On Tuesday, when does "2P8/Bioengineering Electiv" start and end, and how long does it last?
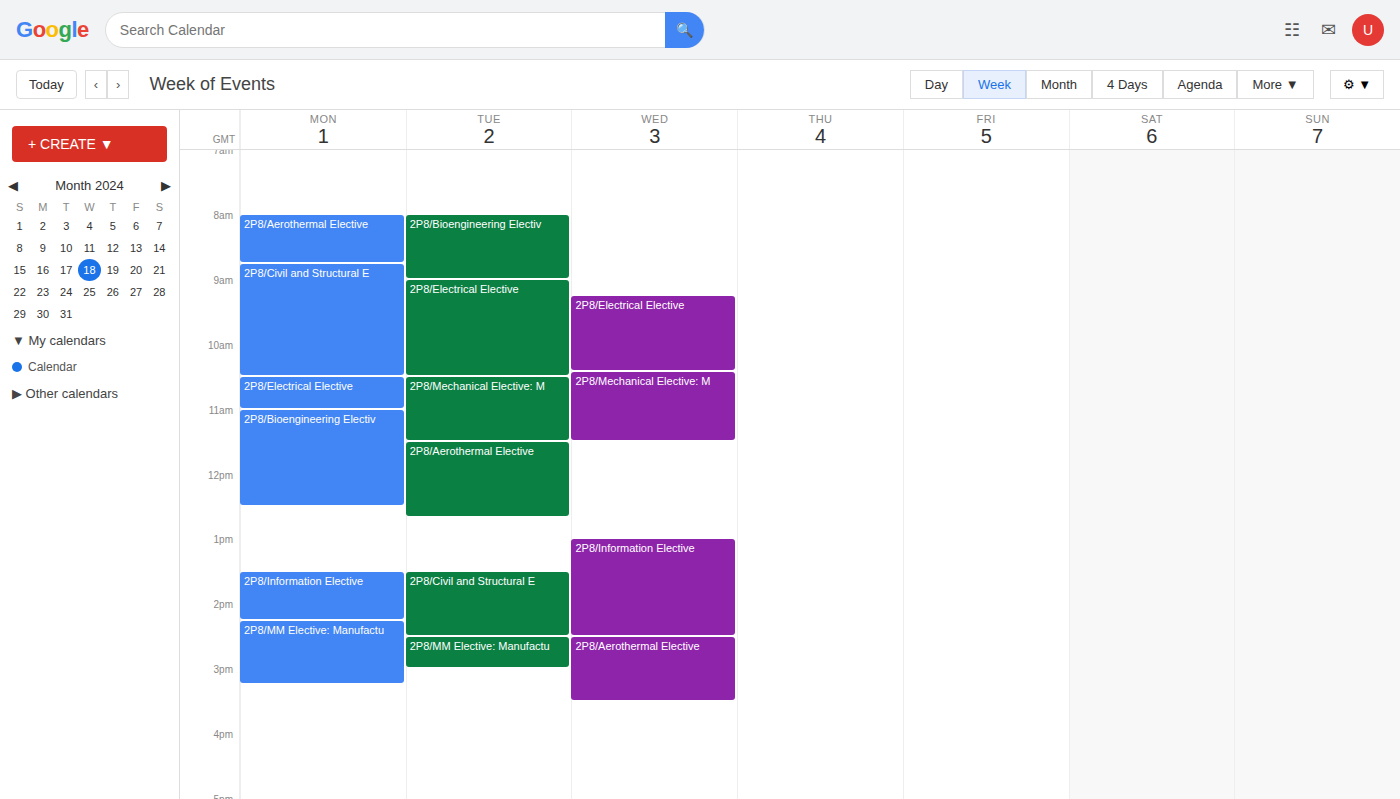
8:00 AM to 9:00 AM, 1 hour